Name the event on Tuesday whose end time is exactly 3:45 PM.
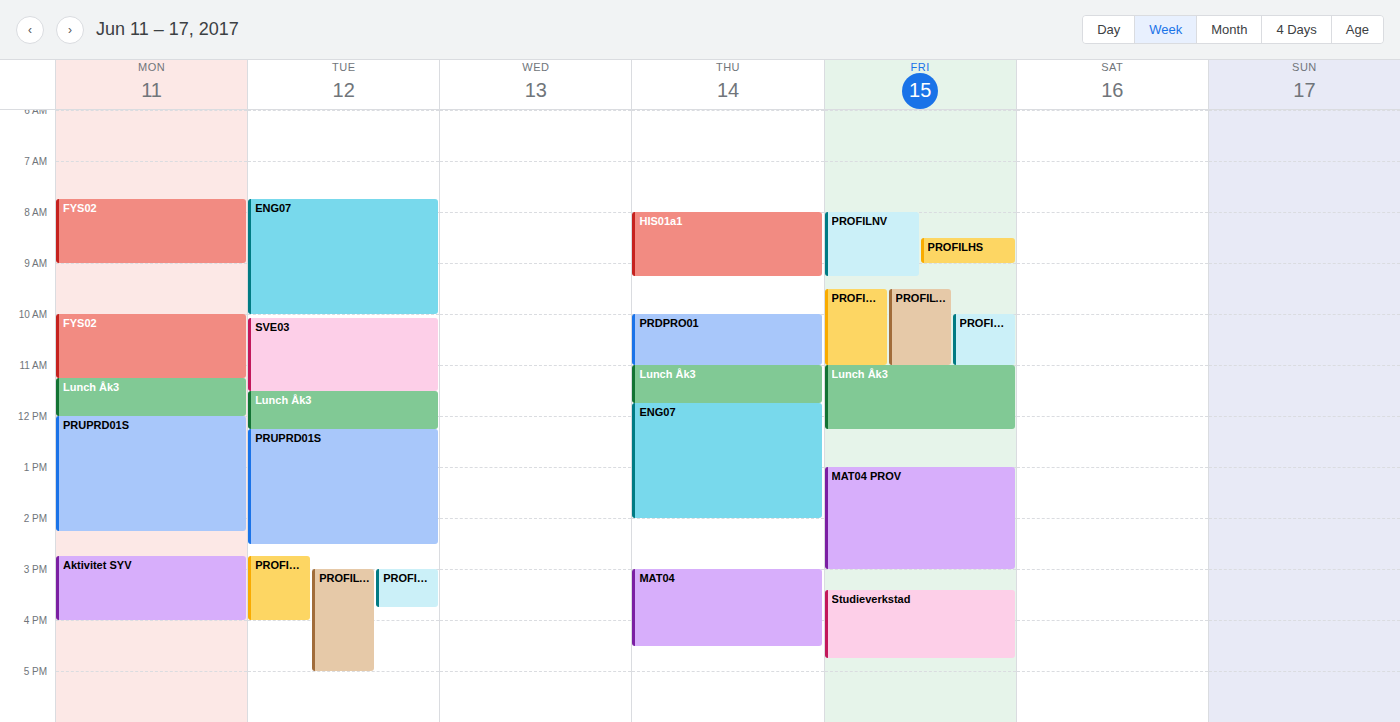
"PROFILNV"